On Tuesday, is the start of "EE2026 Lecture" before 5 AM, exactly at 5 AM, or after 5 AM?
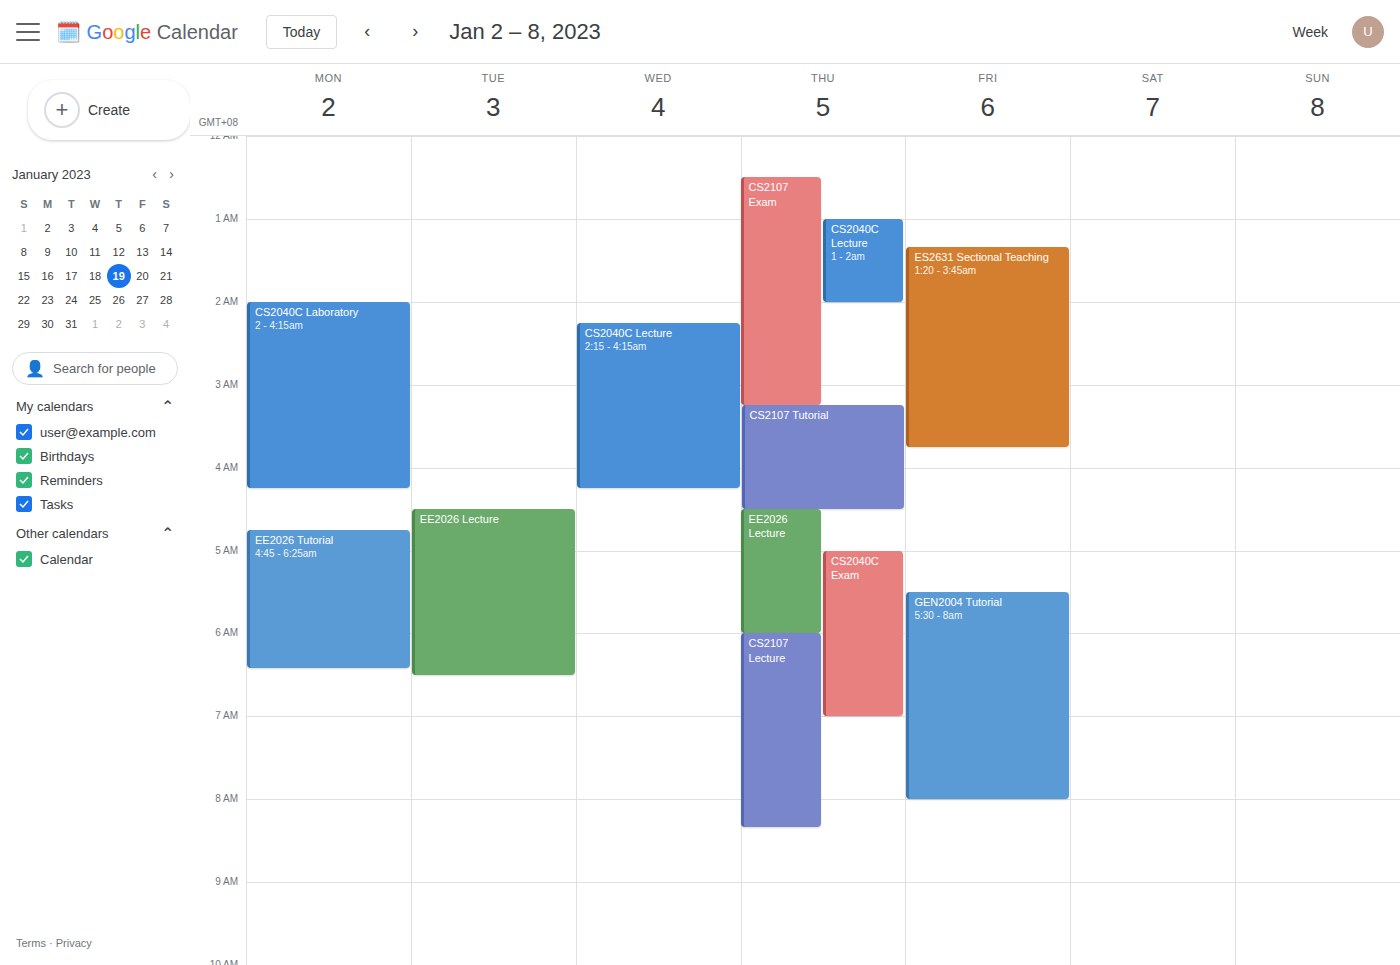
4:30 AM -- before 5 AM, 30 minutes above the 5 AM line.